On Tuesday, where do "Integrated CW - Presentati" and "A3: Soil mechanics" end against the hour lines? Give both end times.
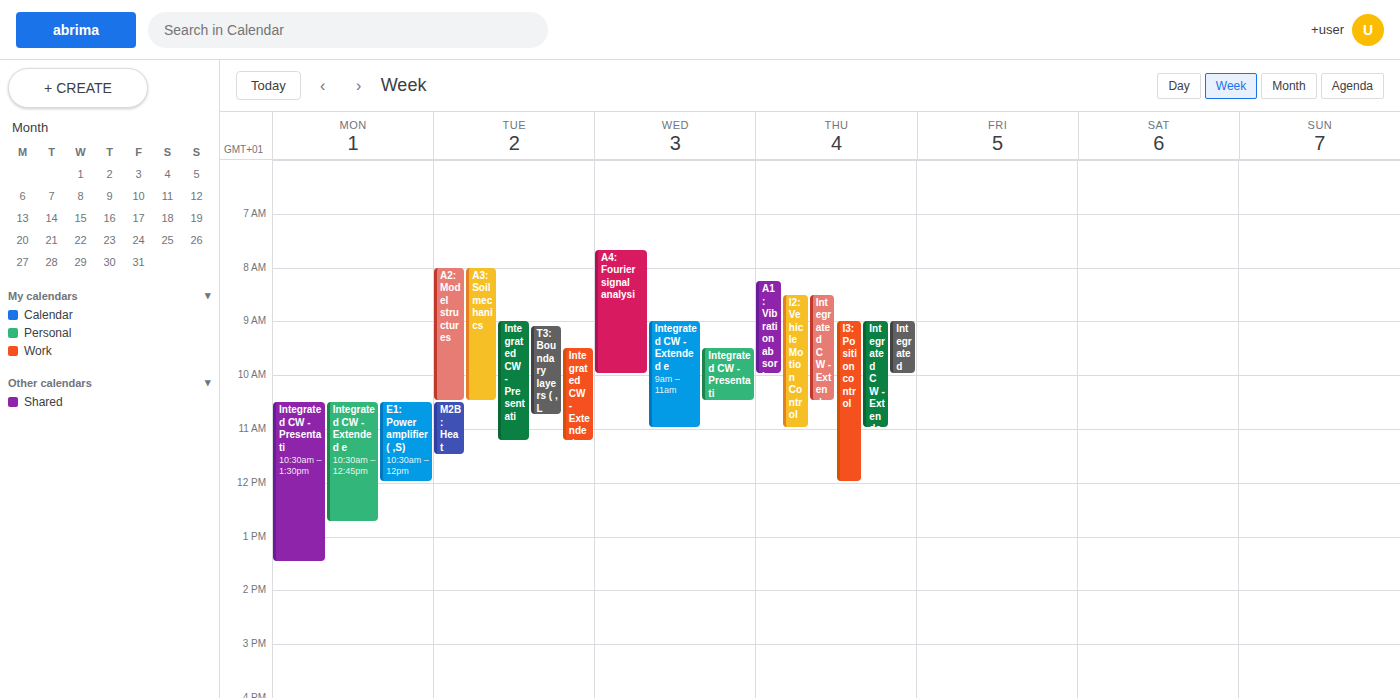
"Integrated CW - Presentati": 11:15 AM, neither: a quarter of the way from the 11 AM line to the 12 PM line. "A3: Soil mechanics": 10:30 AM, halfway between the 10 AM and 11 AM lines.